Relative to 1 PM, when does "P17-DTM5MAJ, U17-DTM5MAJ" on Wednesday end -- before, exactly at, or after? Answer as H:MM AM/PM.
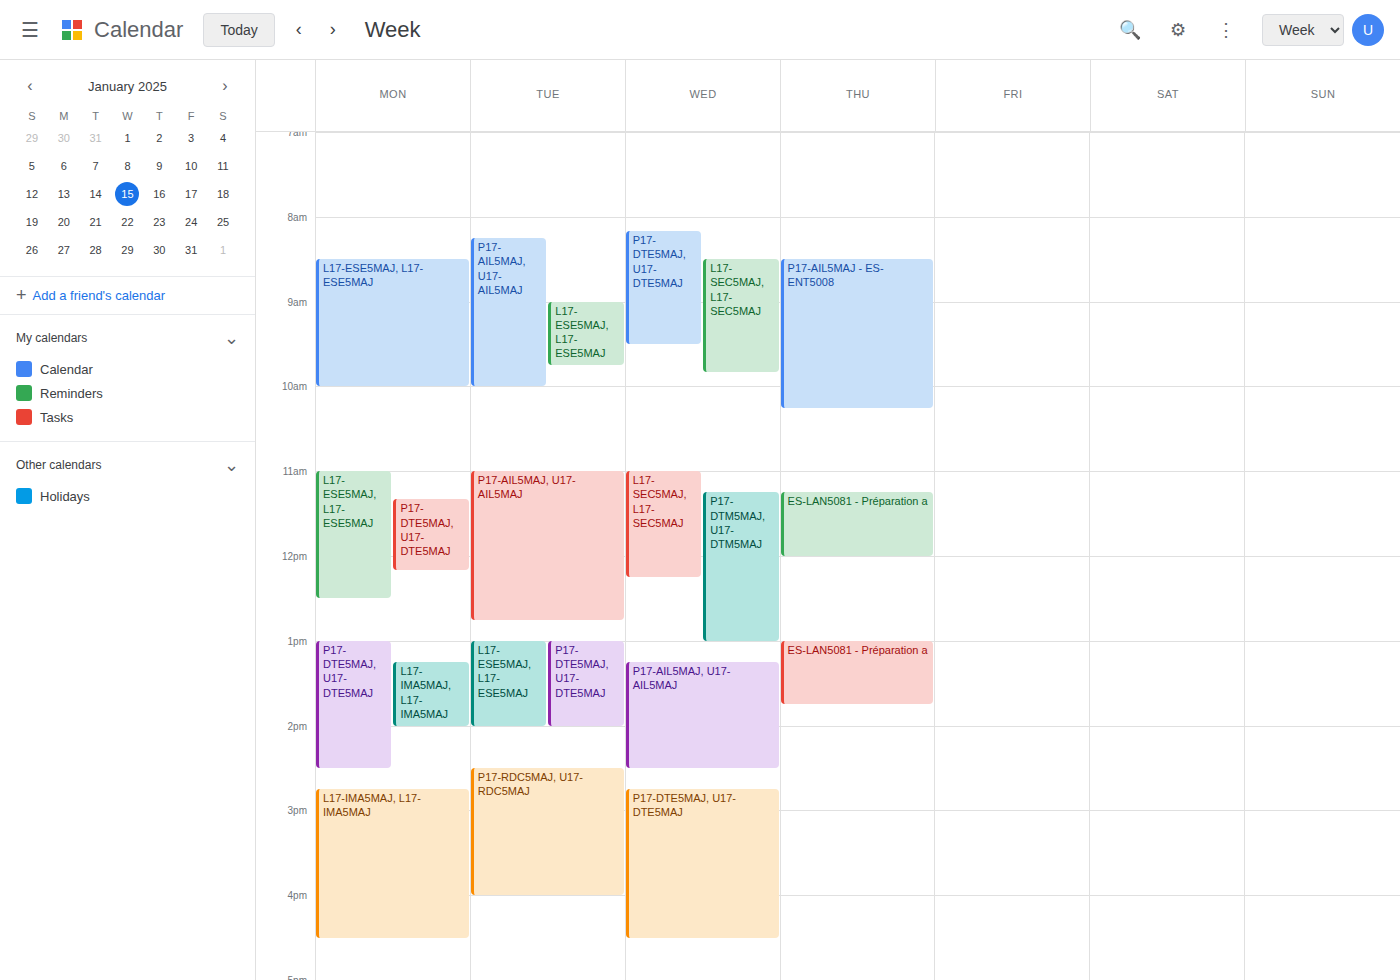
1:00 PM -- exactly at 1 PM, on the 1 PM line.